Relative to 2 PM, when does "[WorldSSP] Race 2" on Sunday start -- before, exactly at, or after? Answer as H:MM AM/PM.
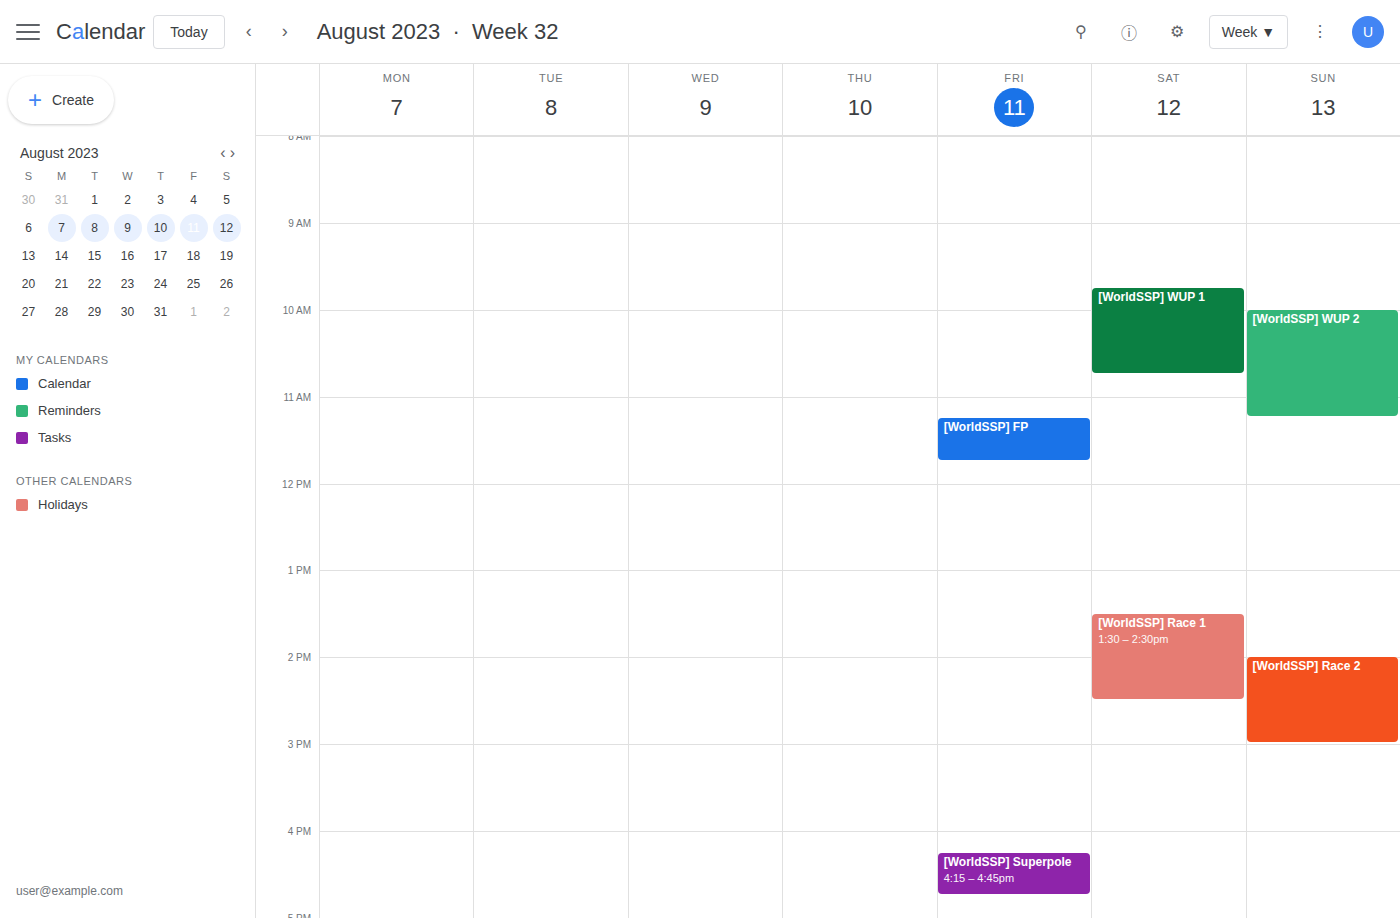
2:00 PM -- exactly at 2 PM, on the 2 PM line.